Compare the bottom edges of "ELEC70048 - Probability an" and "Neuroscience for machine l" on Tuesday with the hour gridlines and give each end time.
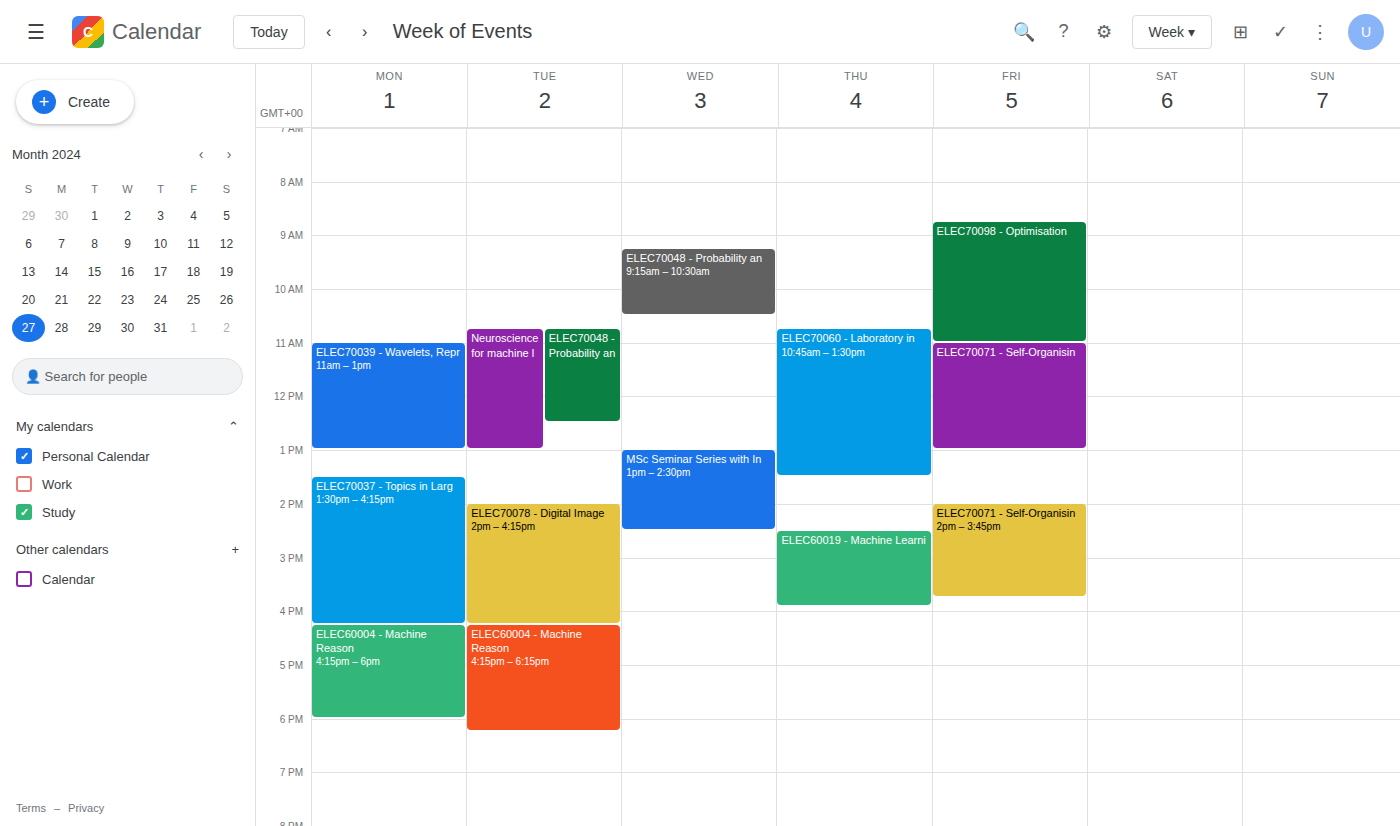
"ELEC70048 - Probability an": 12:30 PM, halfway between the 12 PM and 1 PM lines. "Neuroscience for machine l": 1:00 PM, exactly on the 1 PM line.